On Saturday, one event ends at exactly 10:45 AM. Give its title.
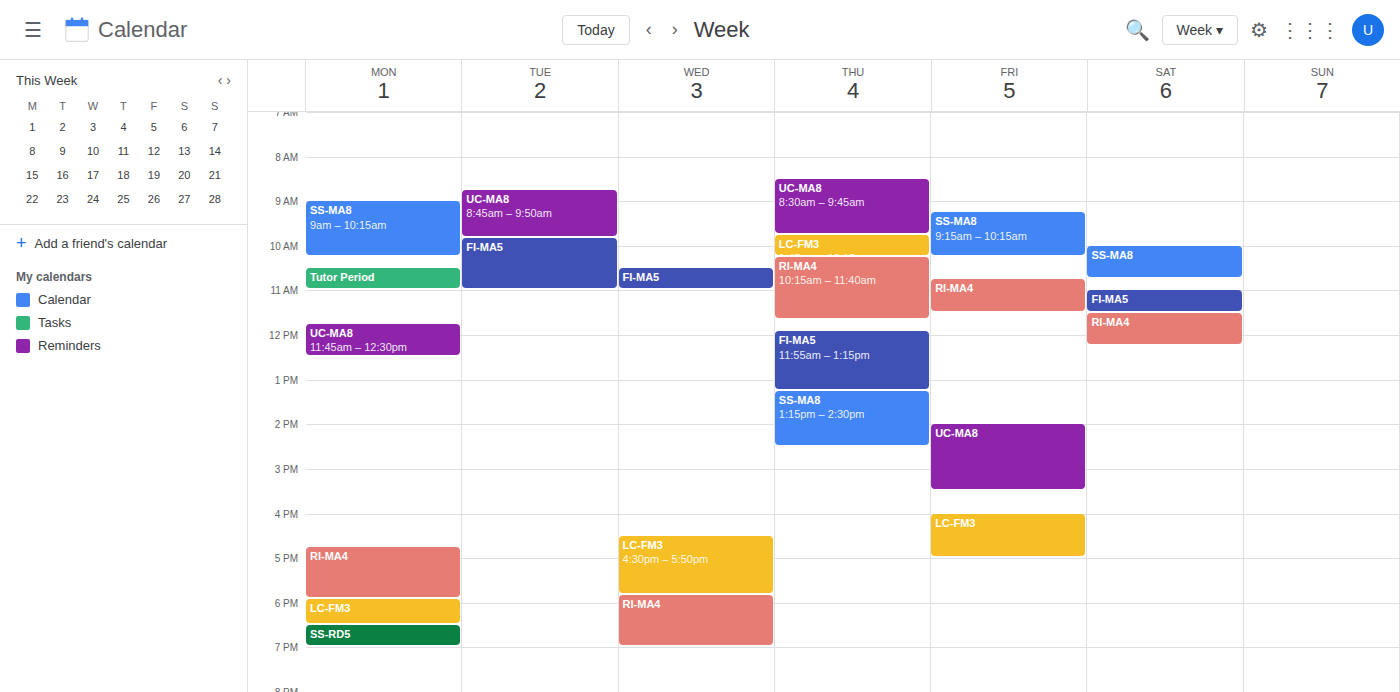
"SS-MA8"